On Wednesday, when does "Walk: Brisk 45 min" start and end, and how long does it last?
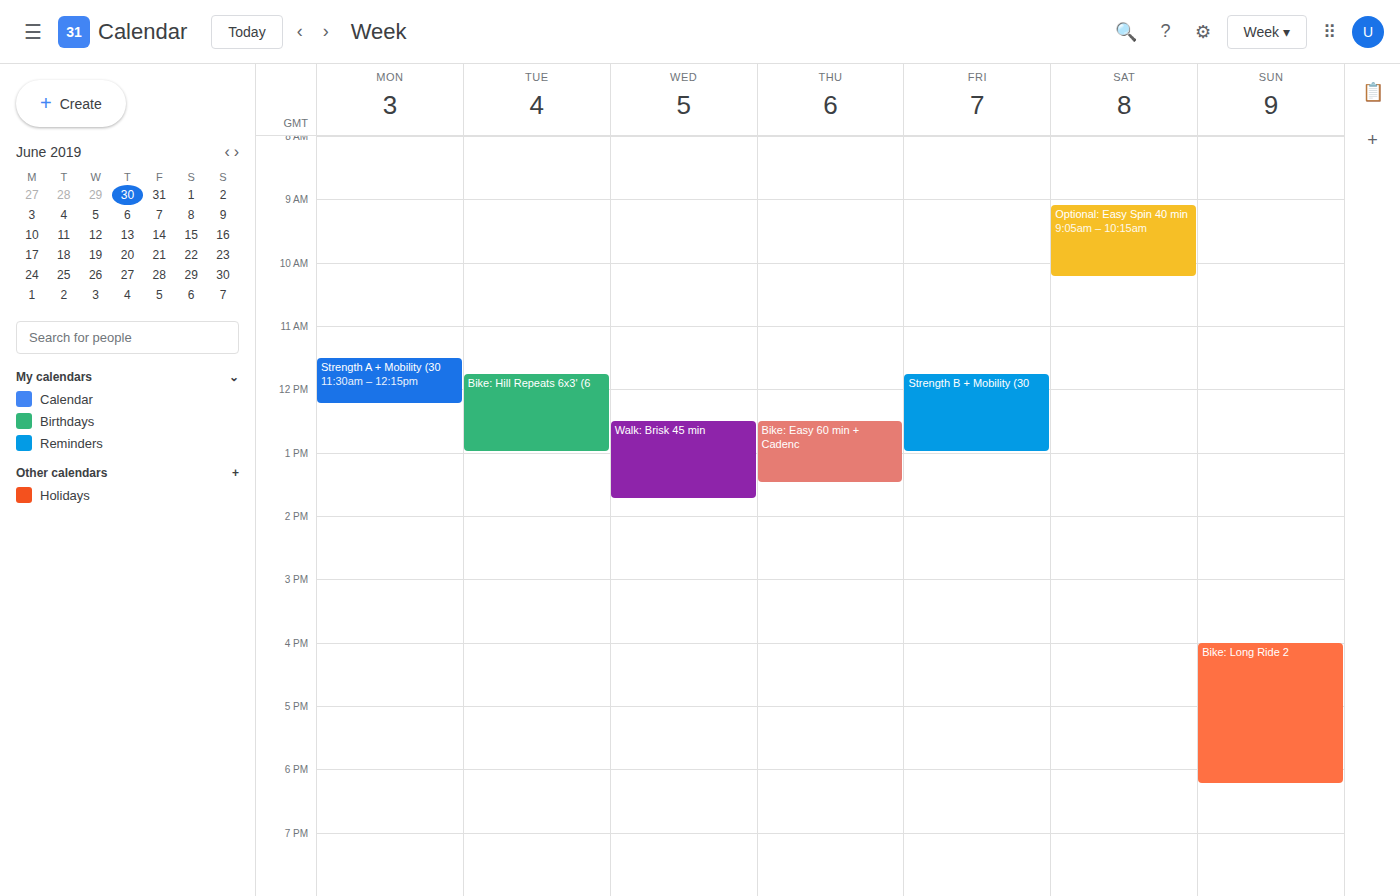
12:30 PM to 1:45 PM, 1 hour 15 minutes